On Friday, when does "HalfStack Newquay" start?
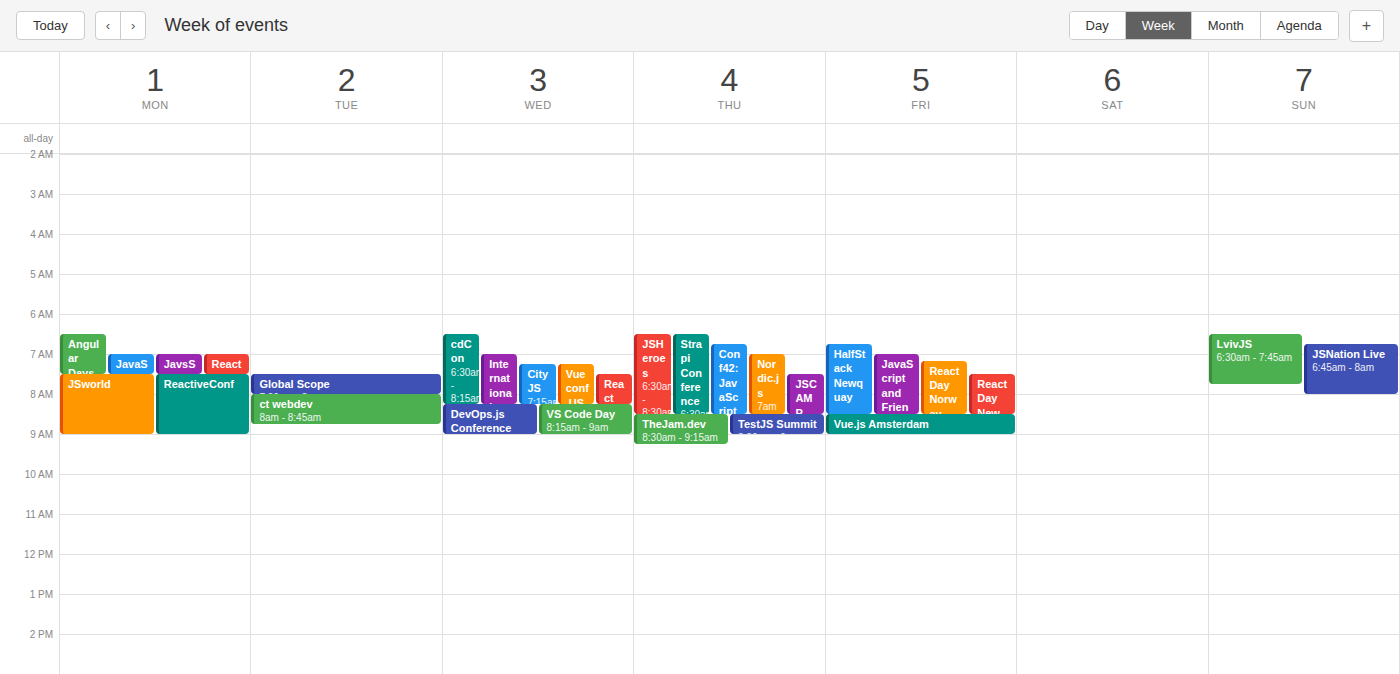
6:45 AM